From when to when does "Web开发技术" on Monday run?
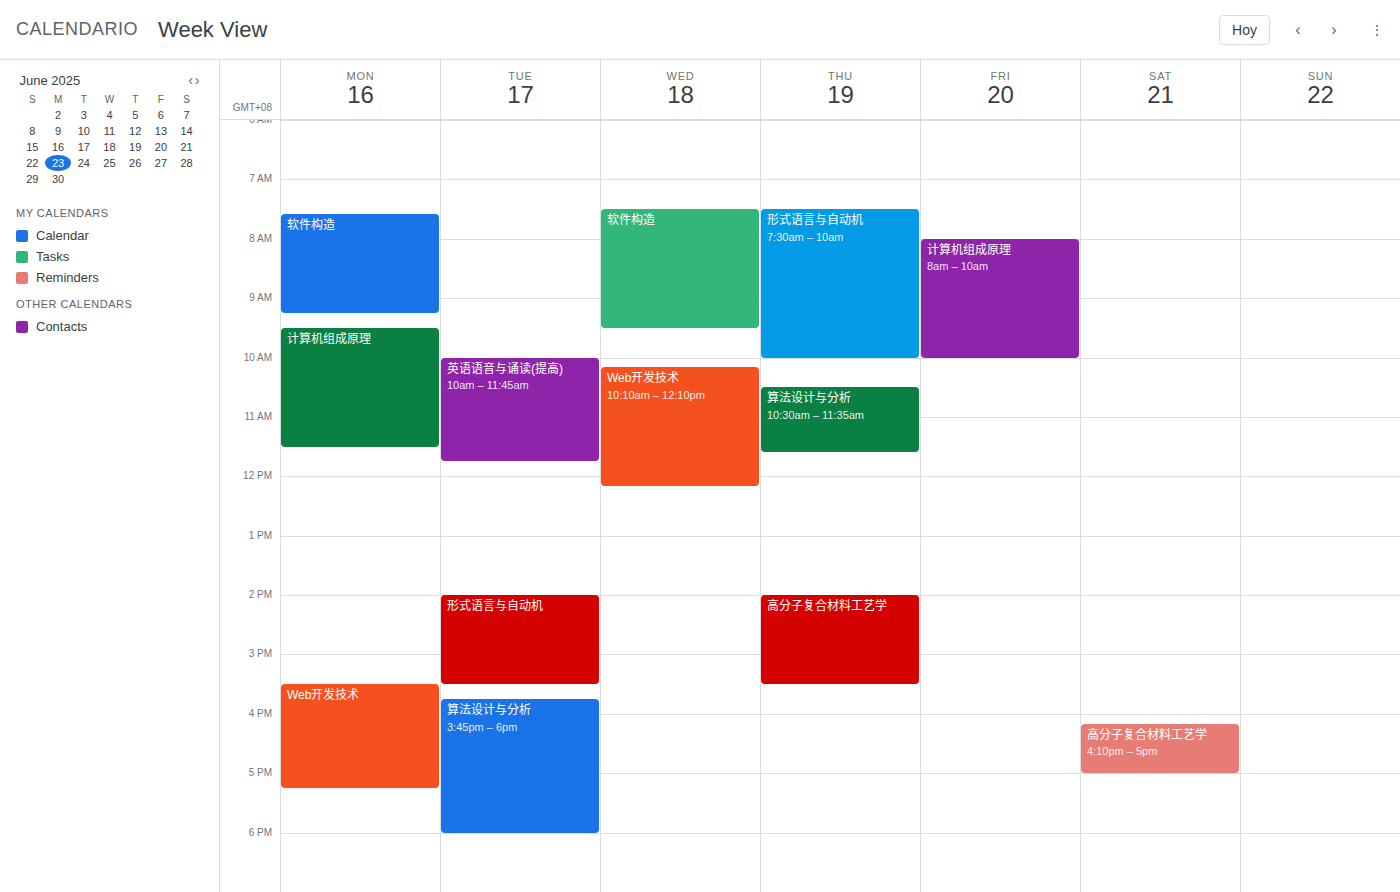
3:30 PM to 5:15 PM